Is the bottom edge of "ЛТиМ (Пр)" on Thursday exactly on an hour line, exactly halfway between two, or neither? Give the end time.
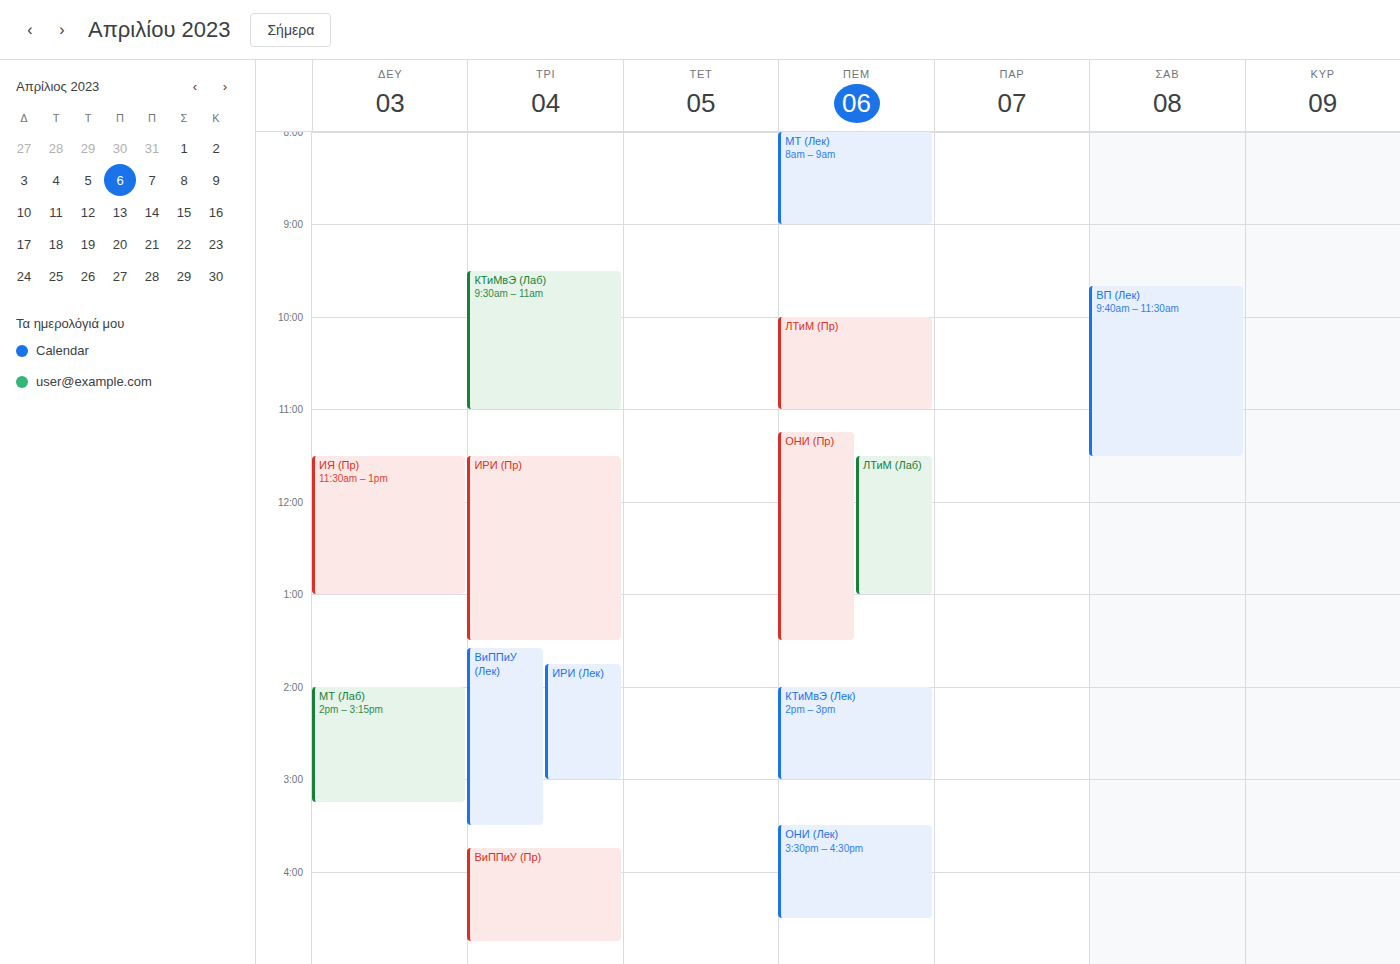
11:00 AM -- exactly on the 11 AM line.